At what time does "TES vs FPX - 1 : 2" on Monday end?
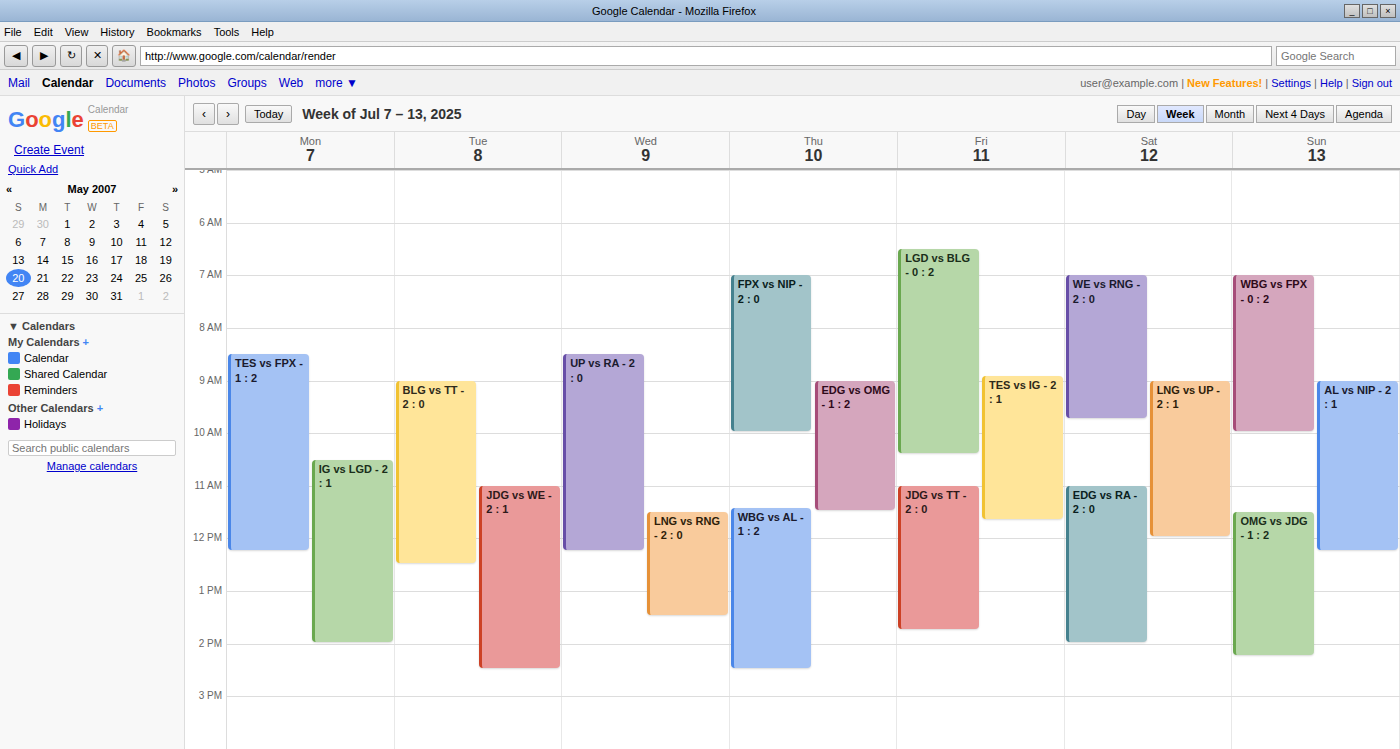
12:15